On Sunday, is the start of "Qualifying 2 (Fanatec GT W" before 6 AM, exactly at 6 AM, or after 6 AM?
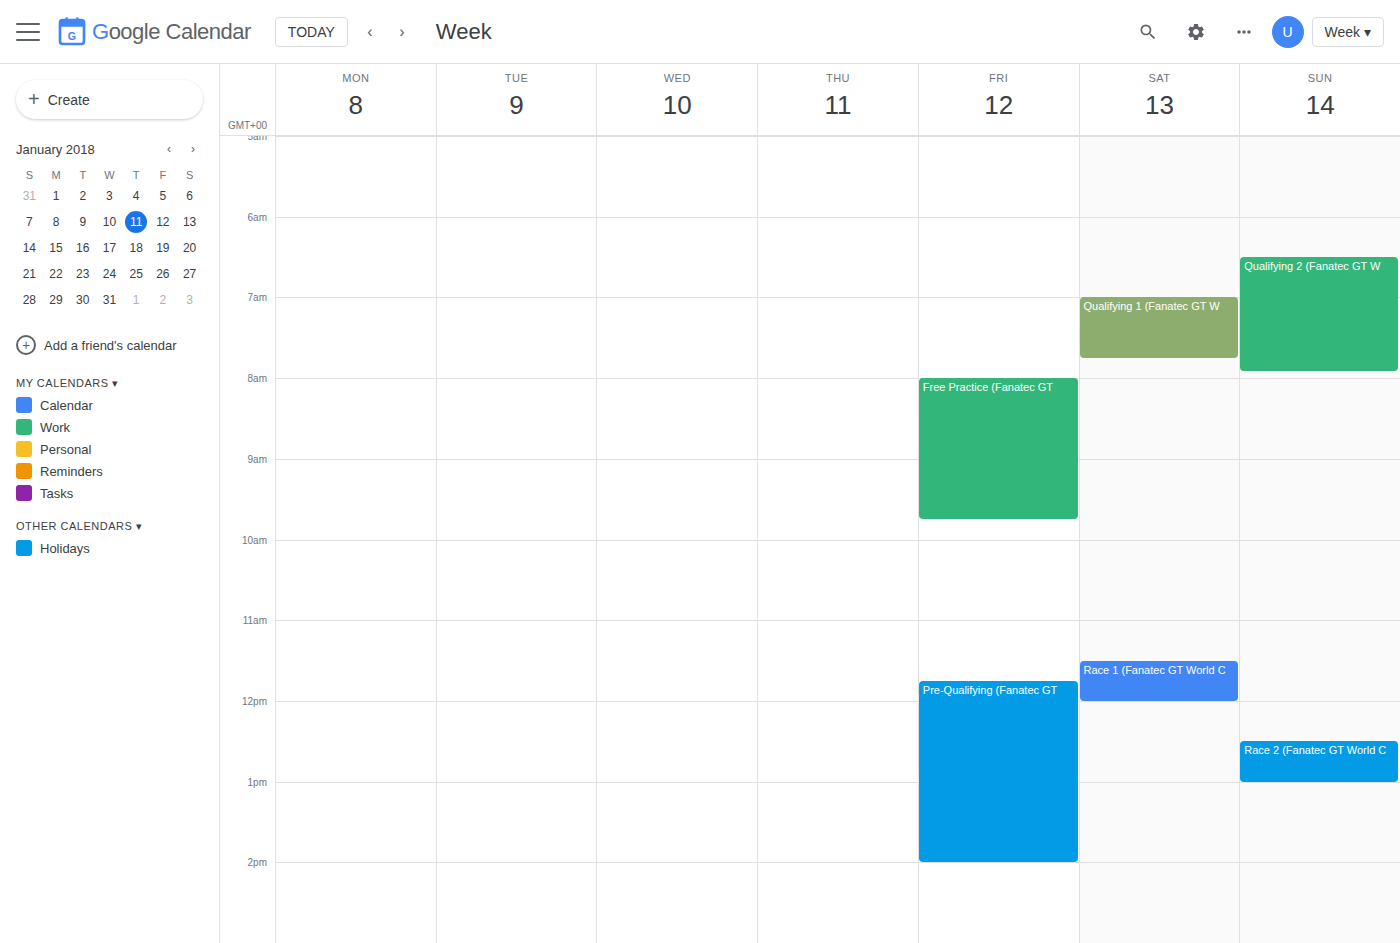
6:30 AM -- after 6 AM, 30 minutes below the 6 AM line.